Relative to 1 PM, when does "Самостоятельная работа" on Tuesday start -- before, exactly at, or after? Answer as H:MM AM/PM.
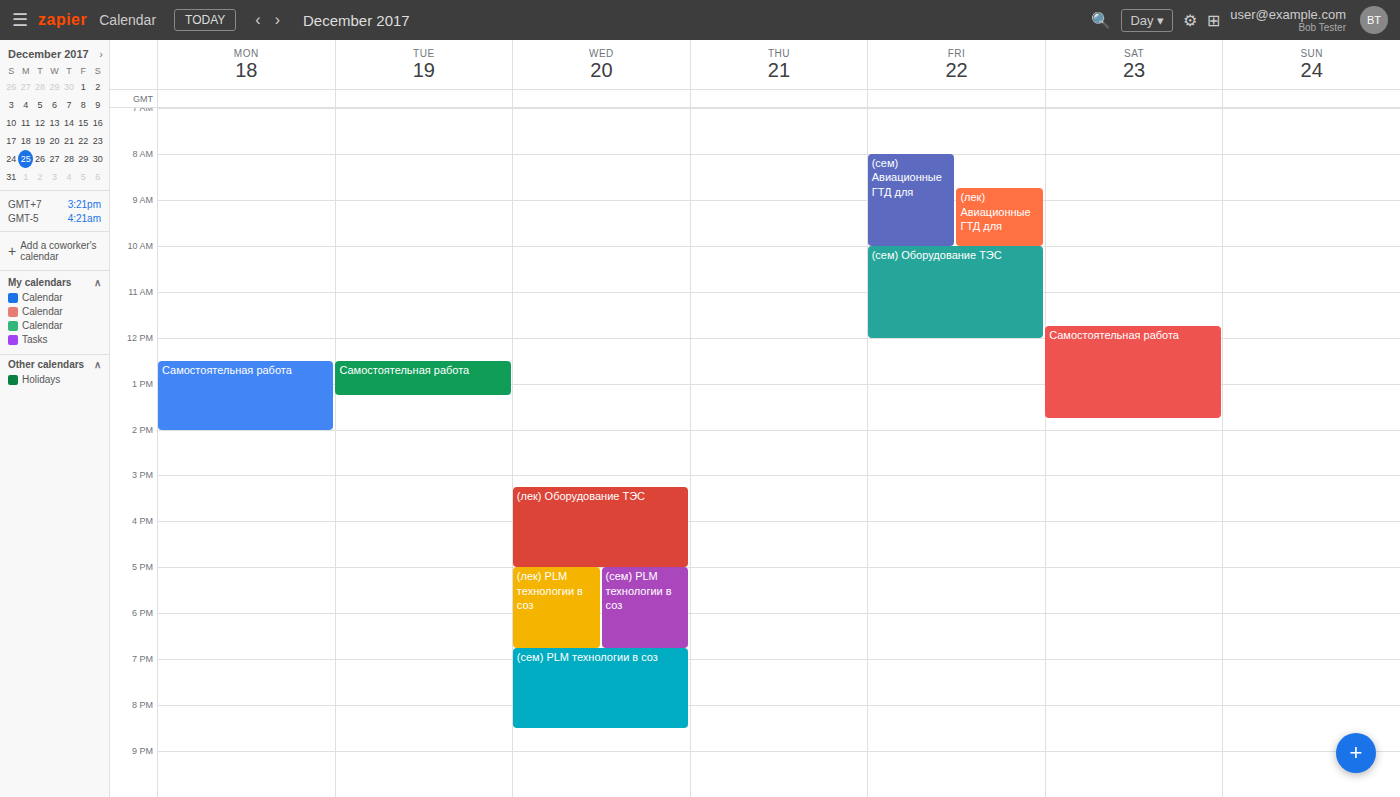
12:30 PM -- before 1 PM, 30 minutes above the 1 PM line.